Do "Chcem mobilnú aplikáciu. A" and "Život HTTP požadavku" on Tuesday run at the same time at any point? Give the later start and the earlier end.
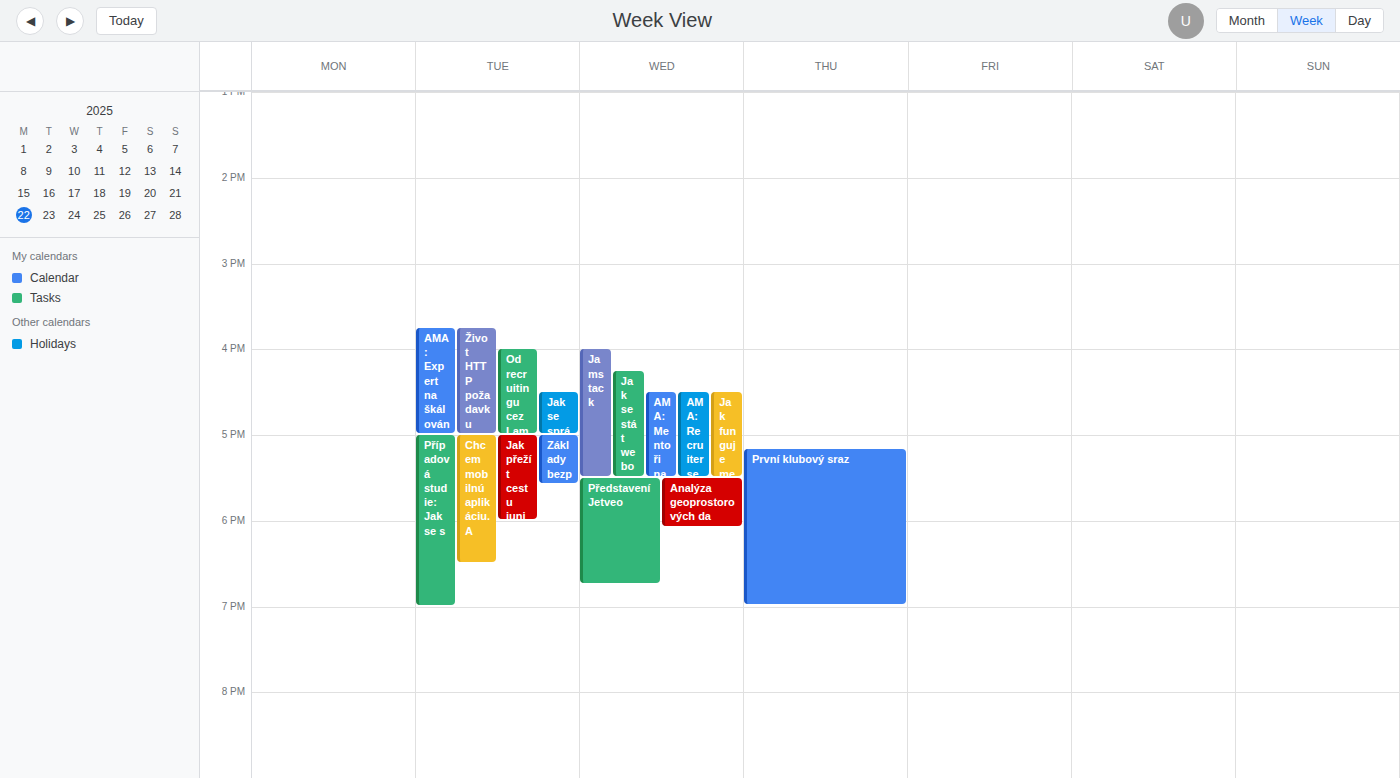
"Život HTTP požadavku" ends at 5:00 PM, exactly when "Chcem mobilnú aplikáciu. A" starts -- they touch but do not overlap.